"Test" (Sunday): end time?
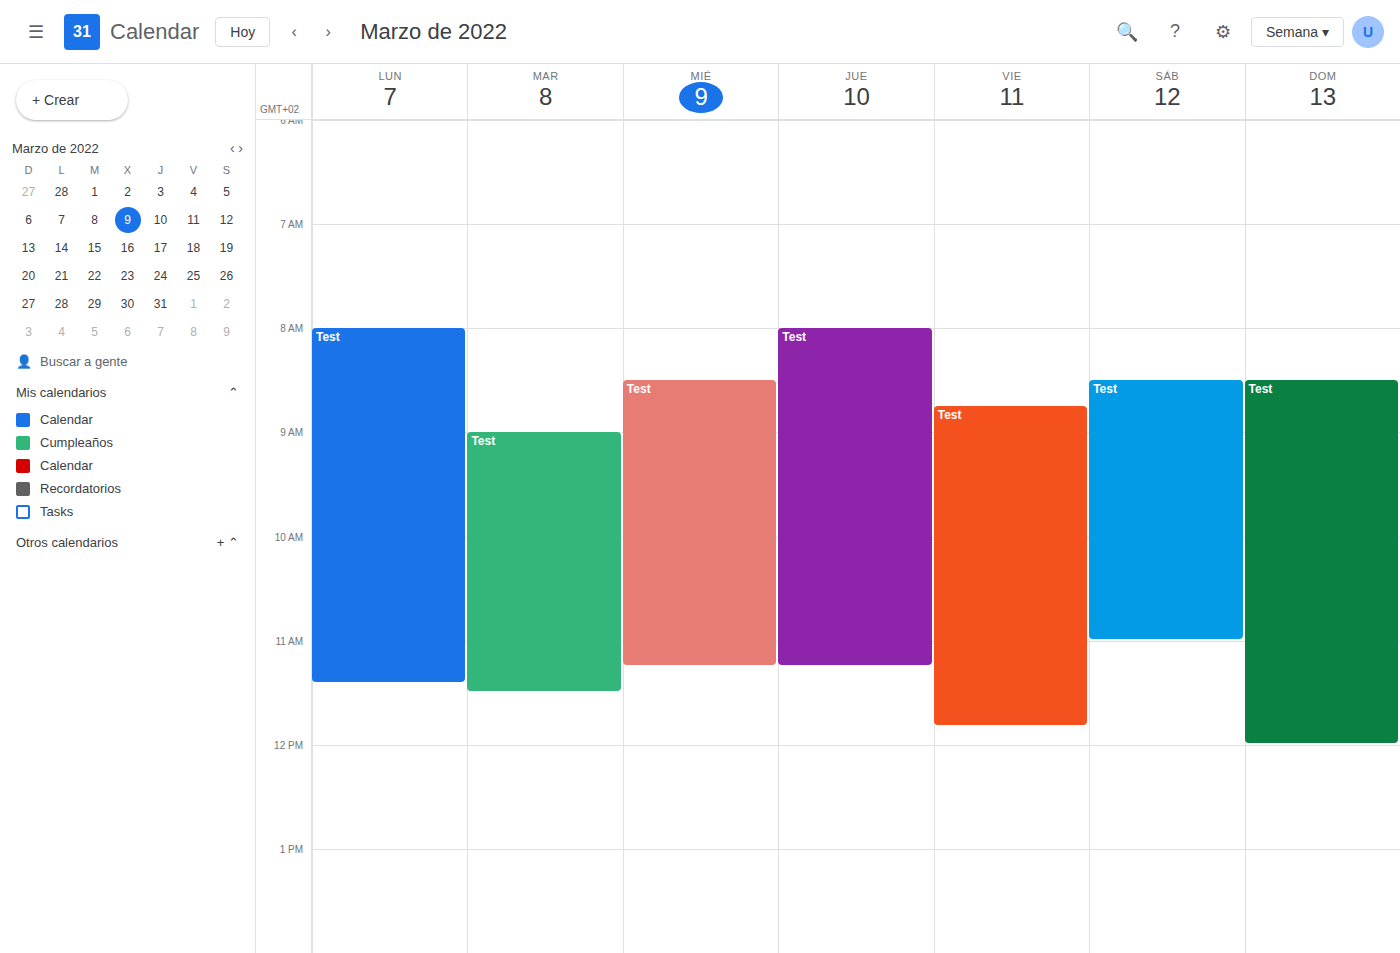
12:00